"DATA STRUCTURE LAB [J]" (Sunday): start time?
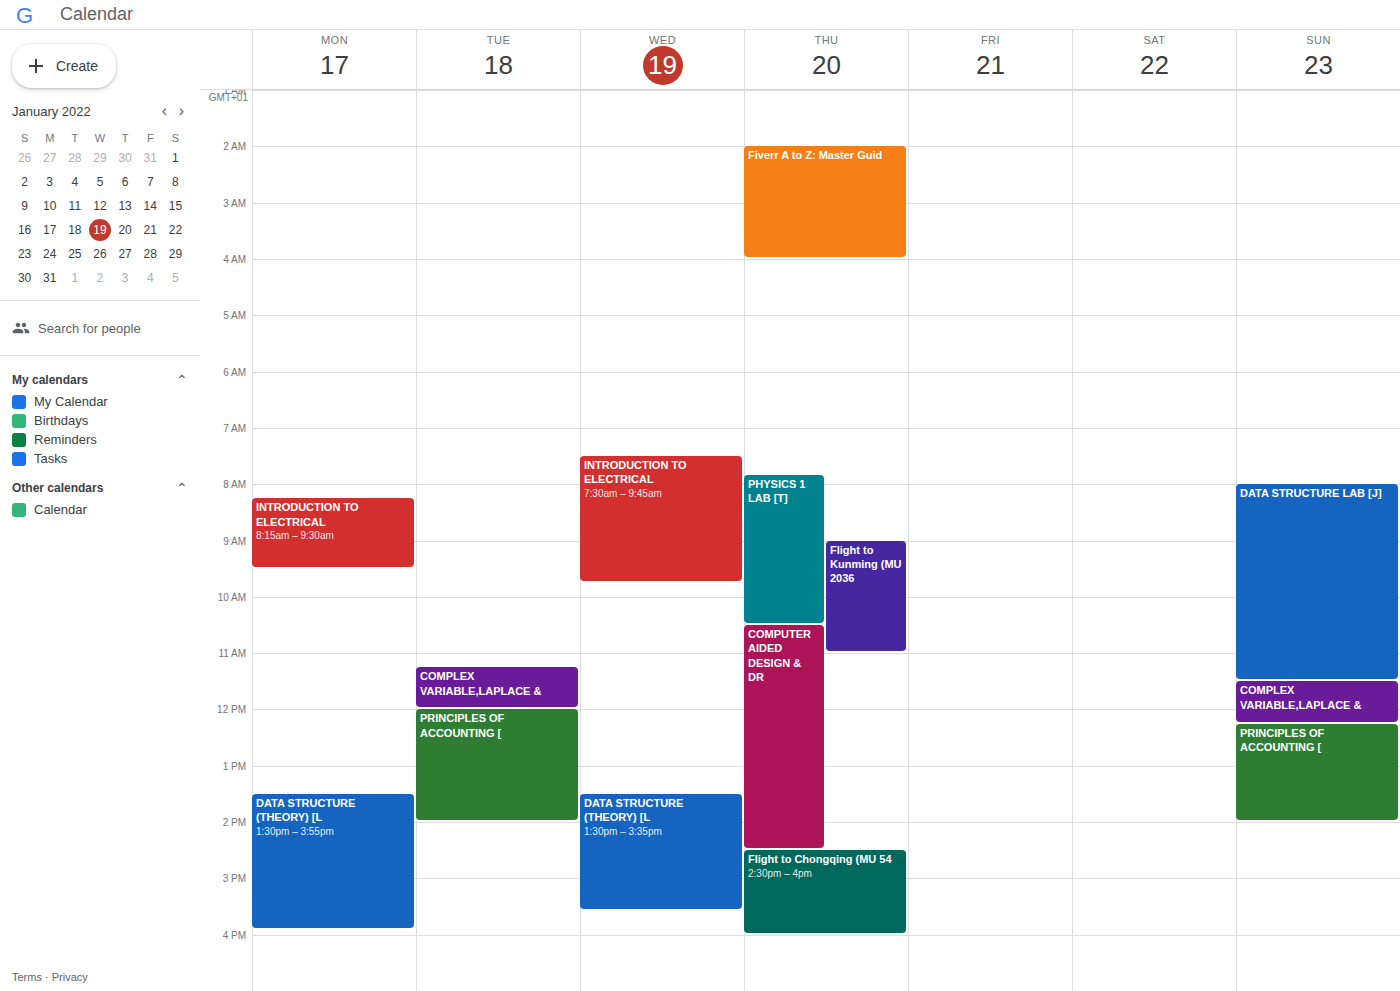
8:00 AM